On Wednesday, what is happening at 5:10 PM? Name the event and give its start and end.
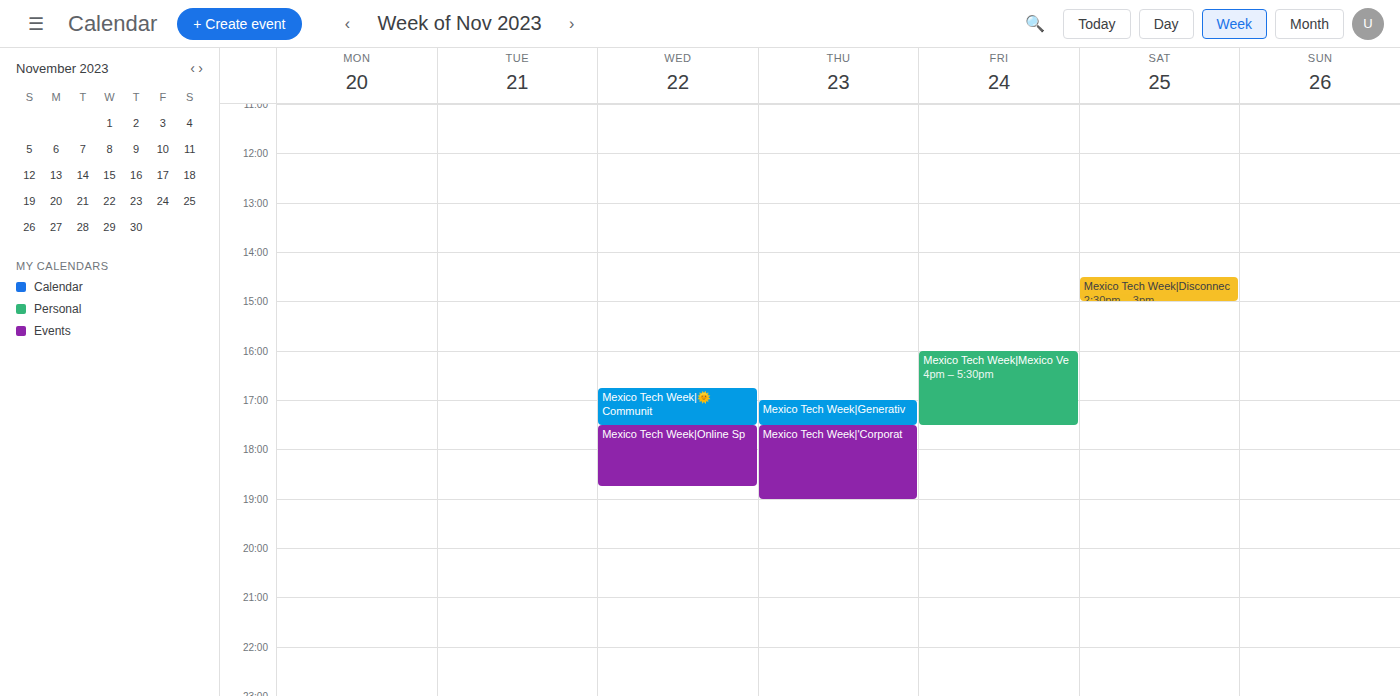
"Mexico Tech Week|🌞Communit", 4:45 PM to 5:30 PM